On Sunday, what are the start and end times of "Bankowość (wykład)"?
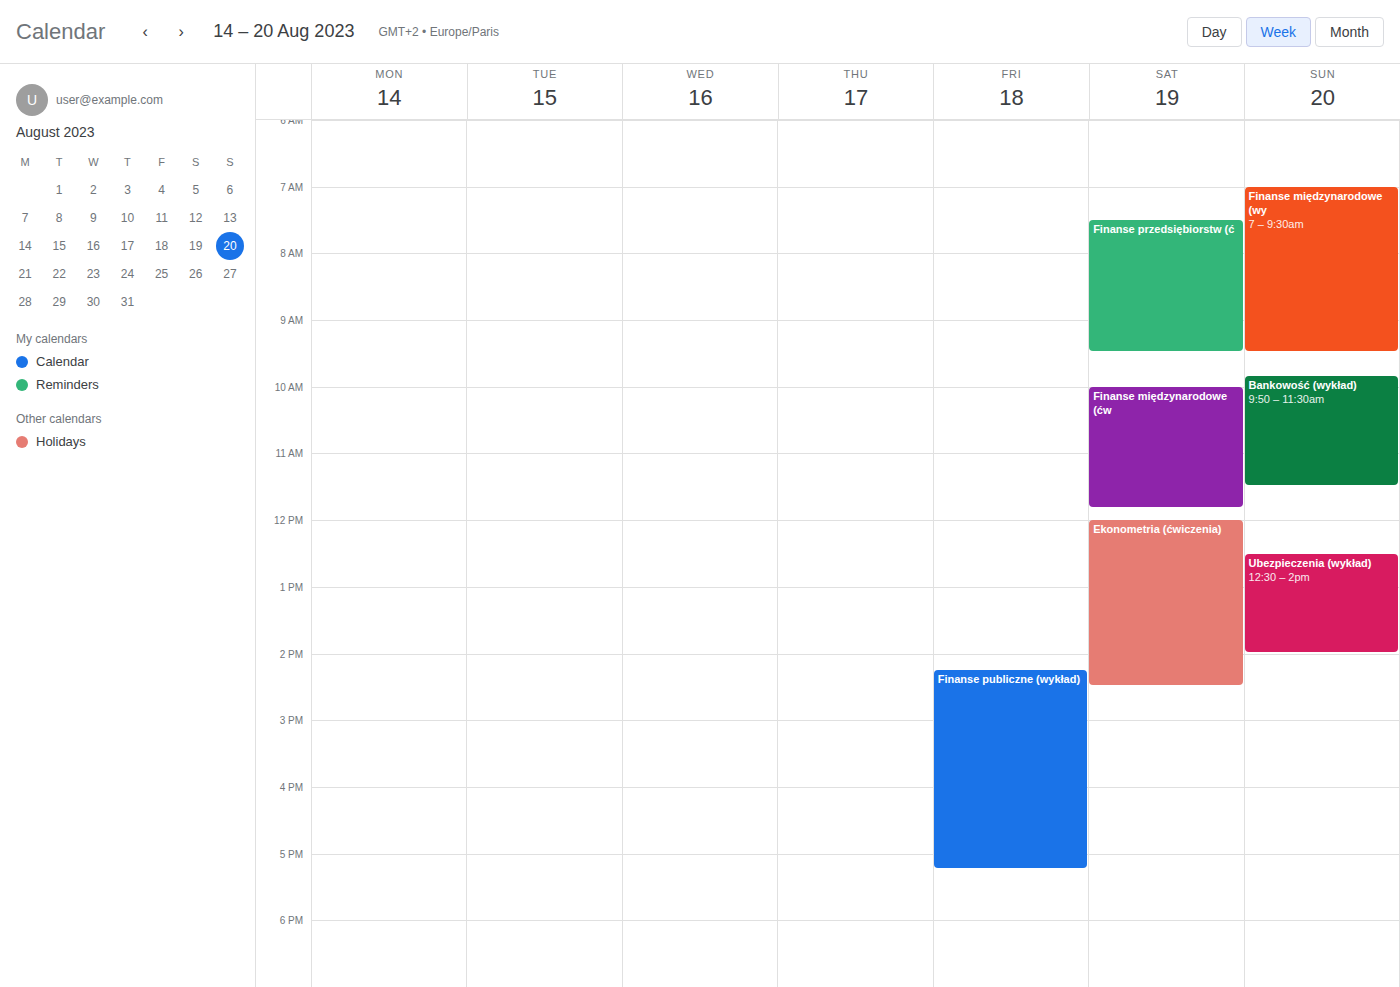
9:50 AM to 11:30 AM